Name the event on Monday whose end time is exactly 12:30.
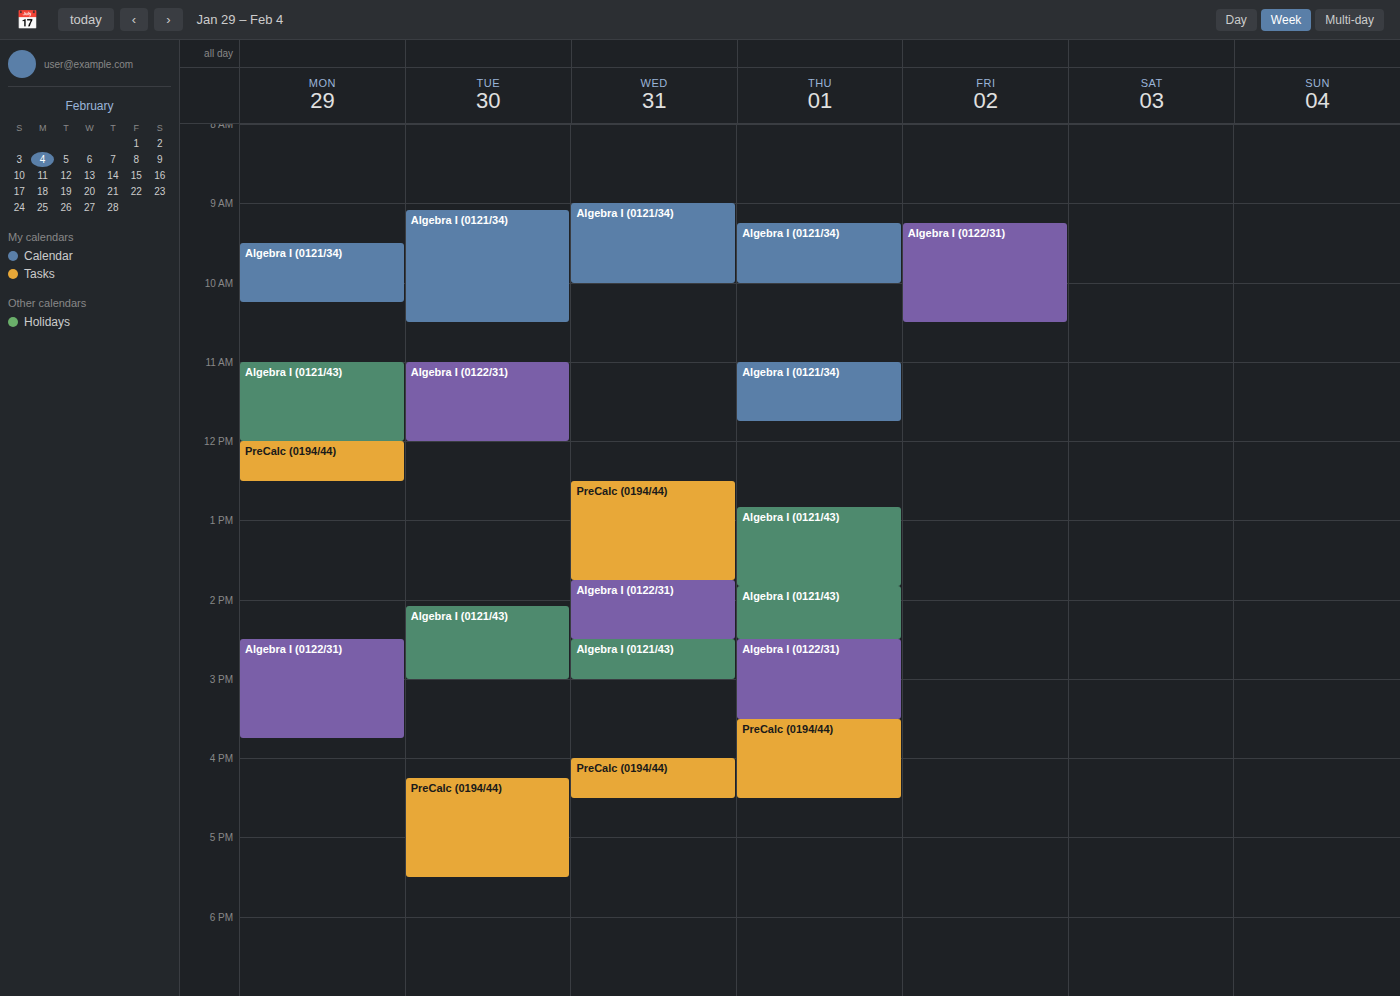
"PreCalc (0194/44)"